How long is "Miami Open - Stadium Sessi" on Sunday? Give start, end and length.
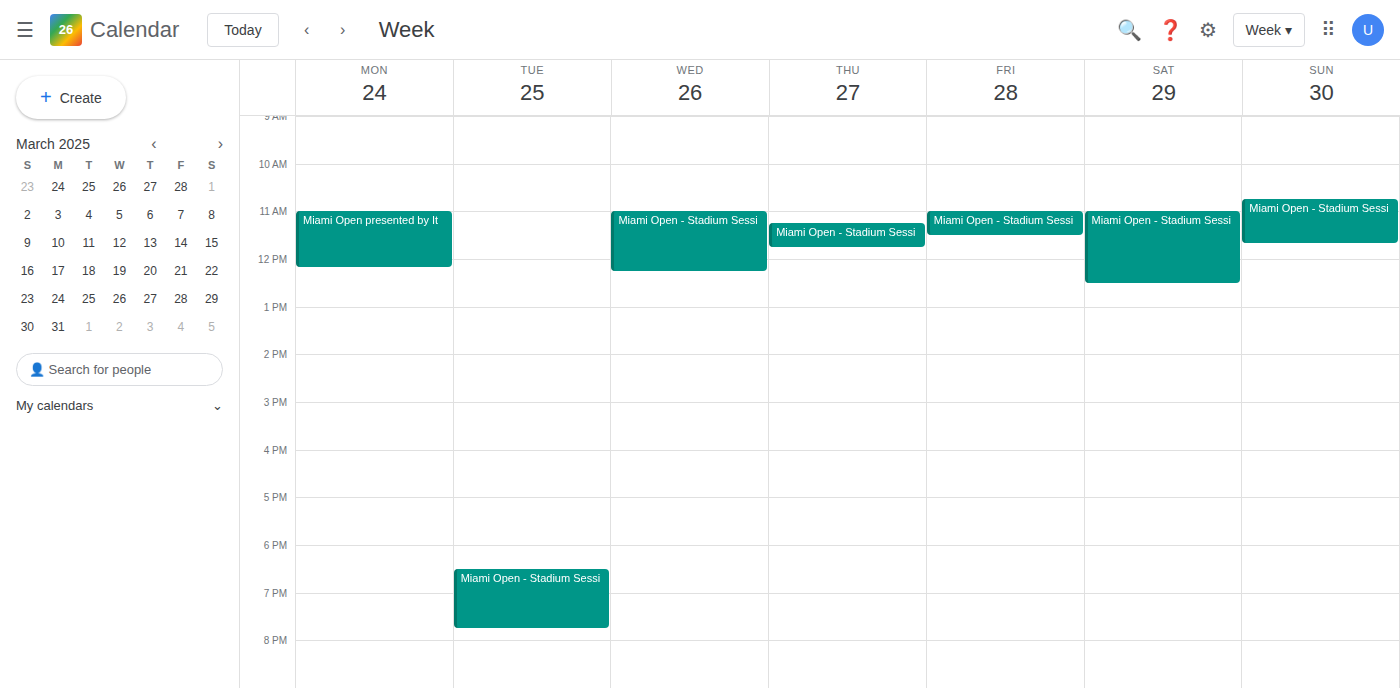
10:45 AM to 11:40 AM, 55 minutes